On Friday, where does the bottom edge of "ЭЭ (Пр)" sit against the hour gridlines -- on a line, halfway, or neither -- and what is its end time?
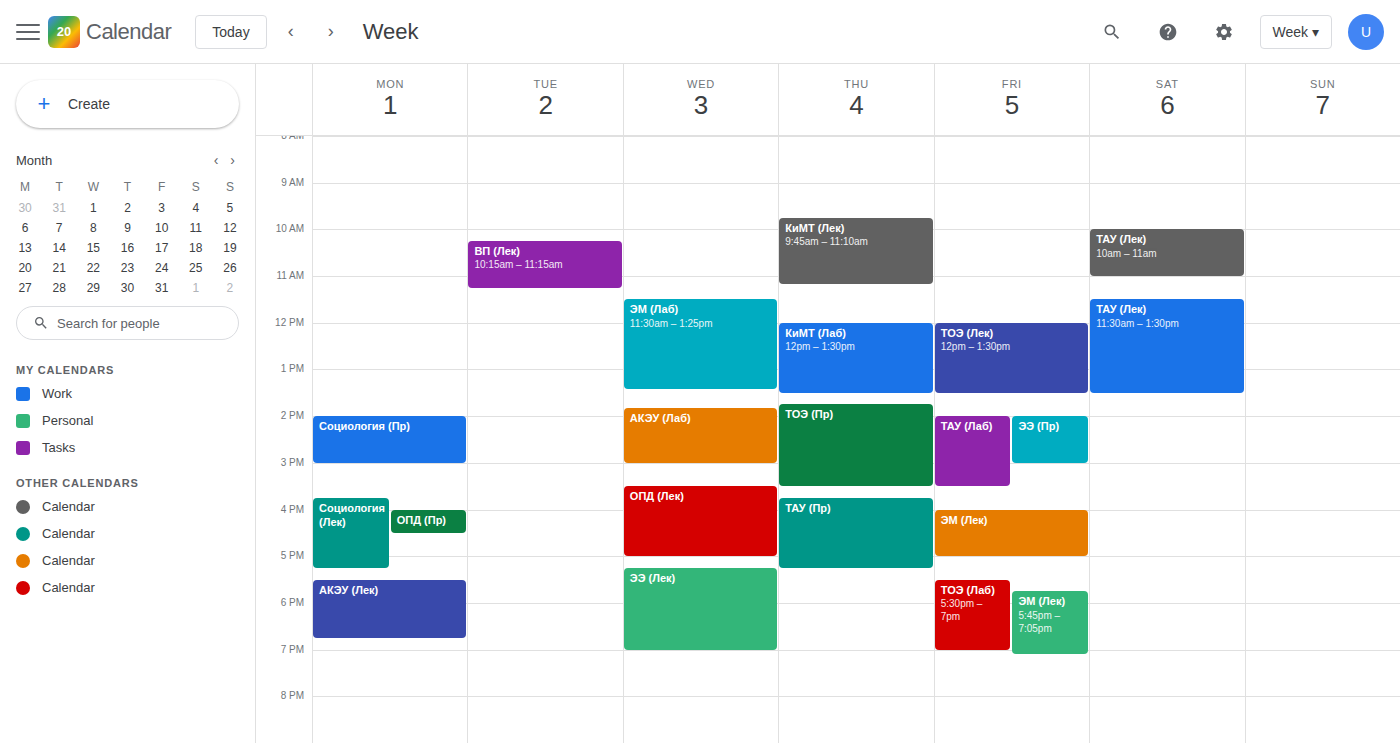
3:00 PM -- exactly on the 3 PM line.